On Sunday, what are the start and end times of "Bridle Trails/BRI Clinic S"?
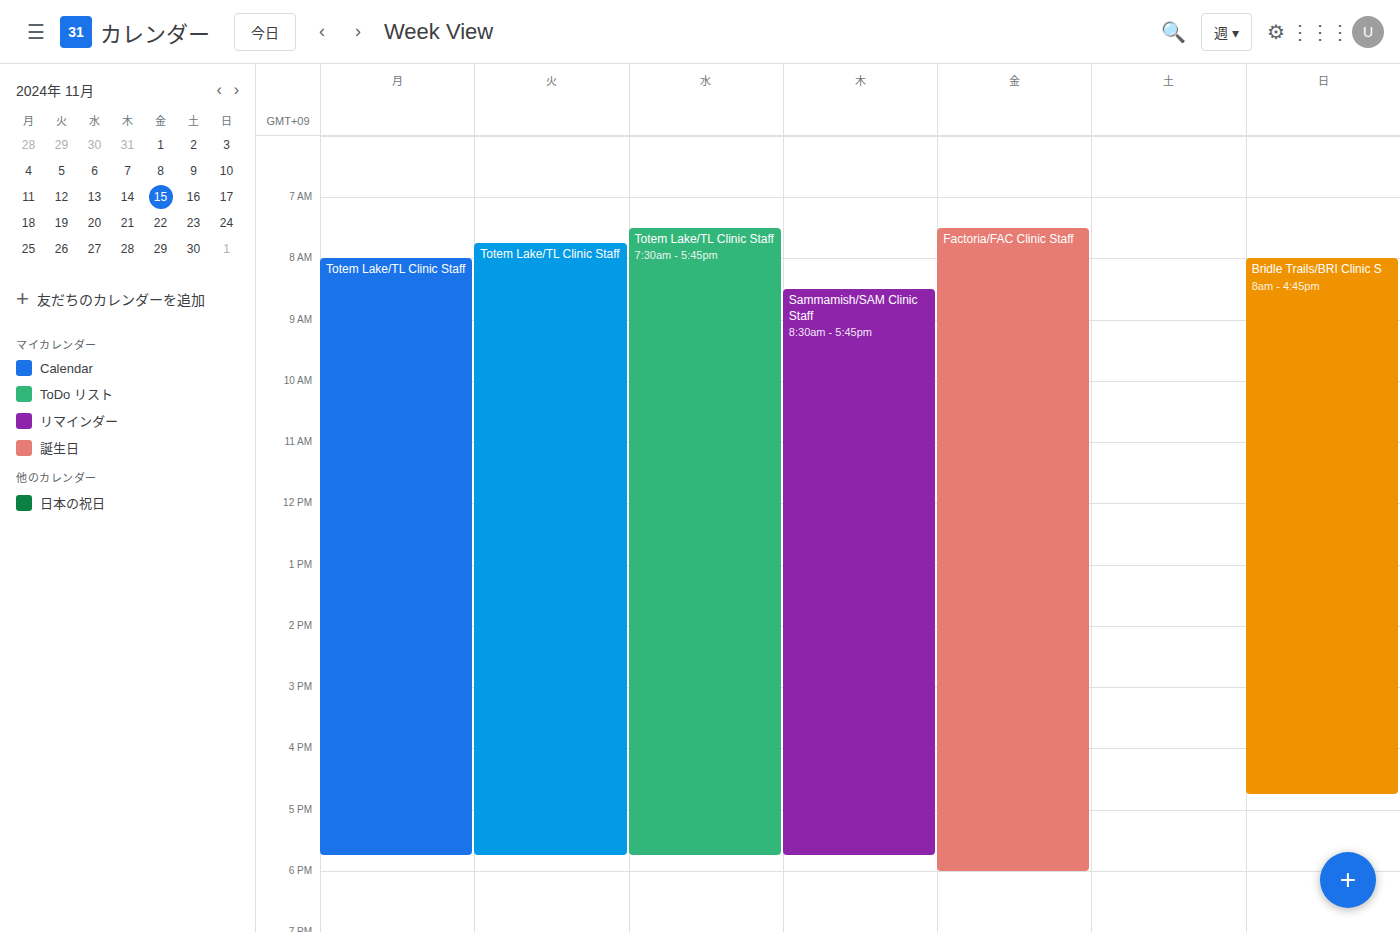
8:00 AM to 4:45 PM